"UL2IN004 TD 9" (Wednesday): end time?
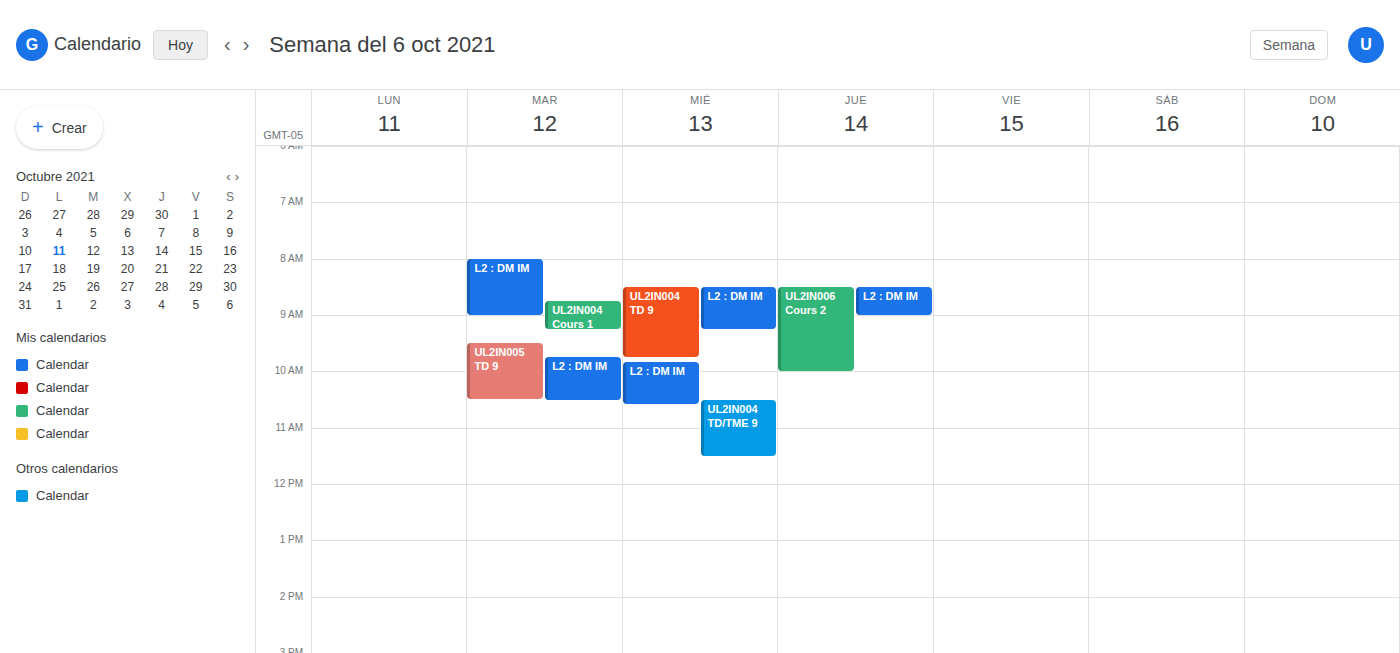
9:45 AM